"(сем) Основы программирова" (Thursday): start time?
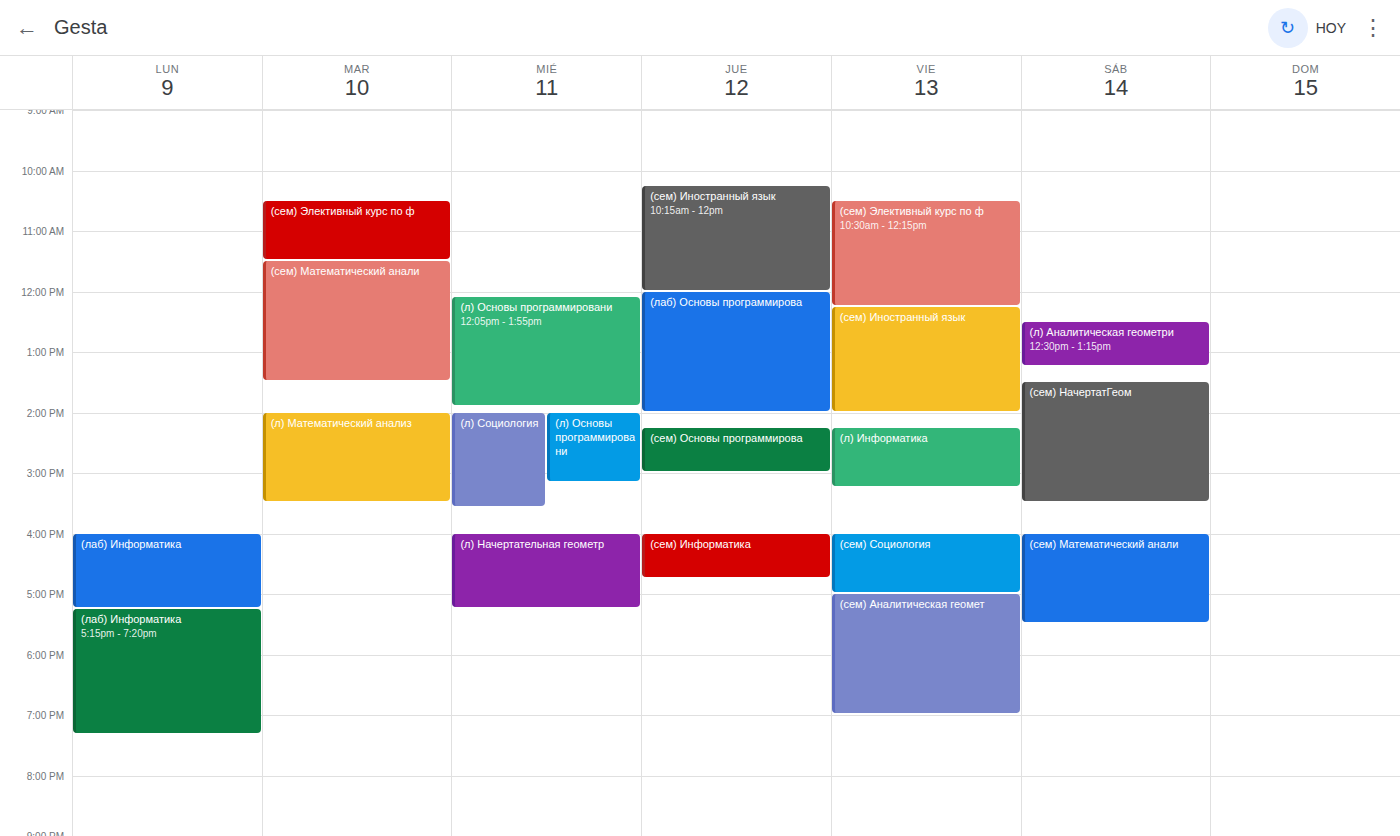
2:15 PM